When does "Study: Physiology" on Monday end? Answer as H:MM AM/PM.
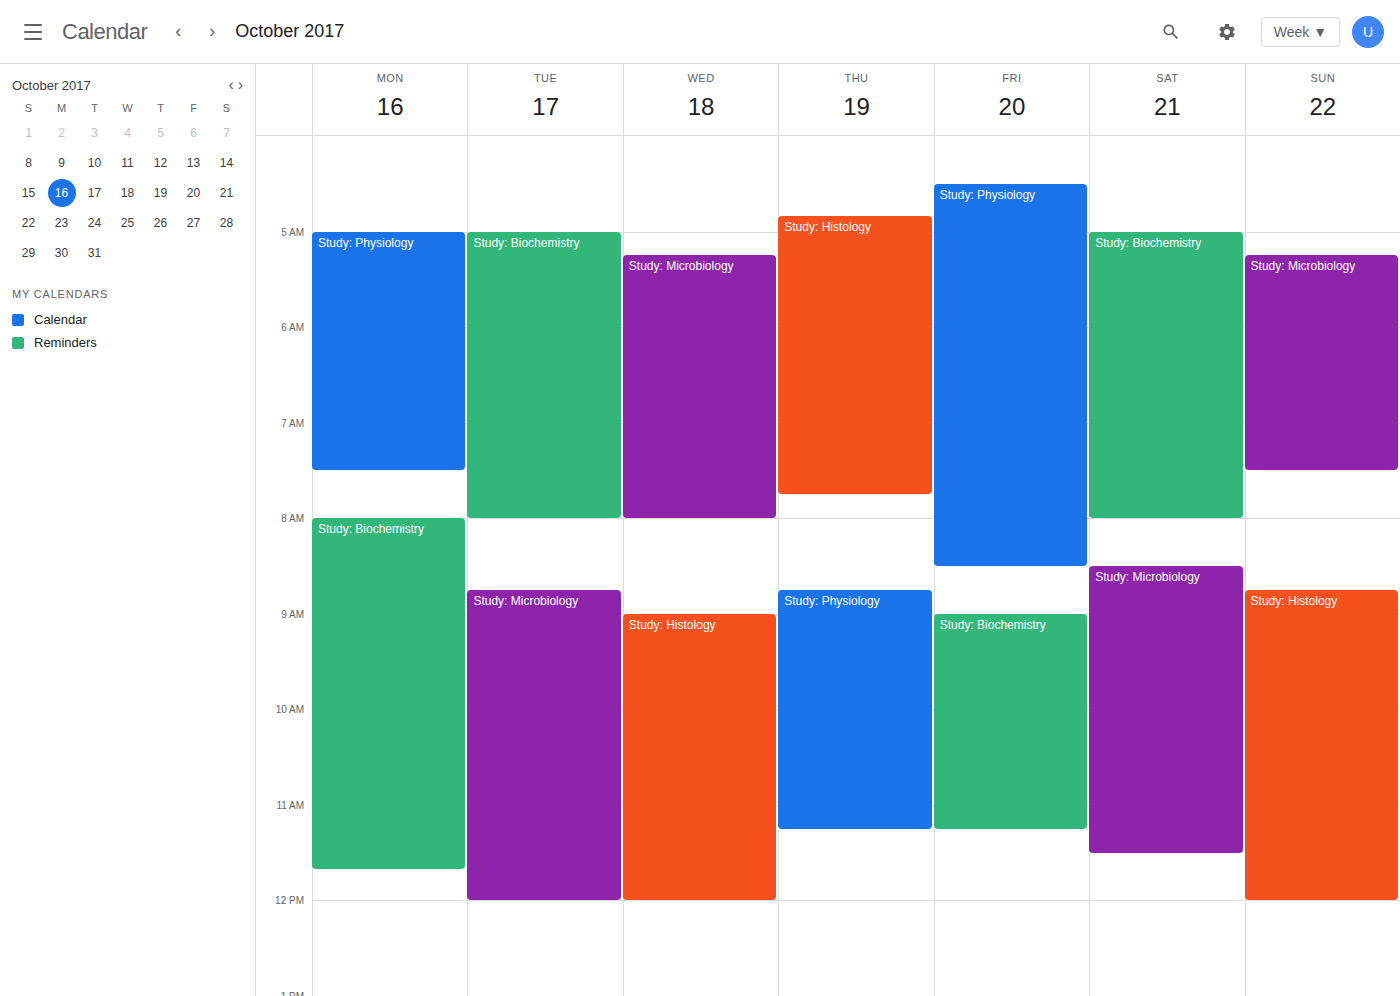
7:30 AM